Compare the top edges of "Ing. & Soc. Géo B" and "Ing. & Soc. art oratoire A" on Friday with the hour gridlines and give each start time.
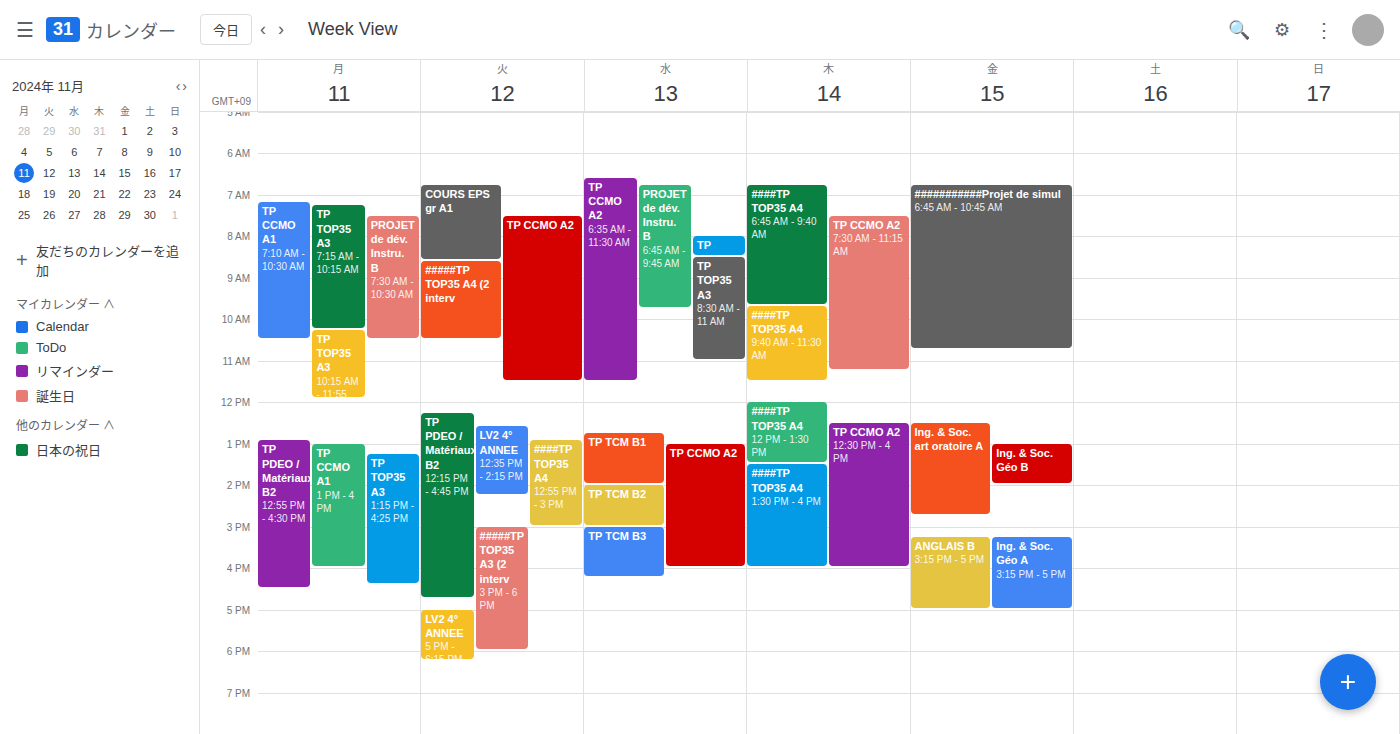
"Ing. & Soc. Géo B": 1:00 PM, exactly on the 1 PM line. "Ing. & Soc. art oratoire A": 12:30 PM, halfway between the 12 PM and 1 PM lines.